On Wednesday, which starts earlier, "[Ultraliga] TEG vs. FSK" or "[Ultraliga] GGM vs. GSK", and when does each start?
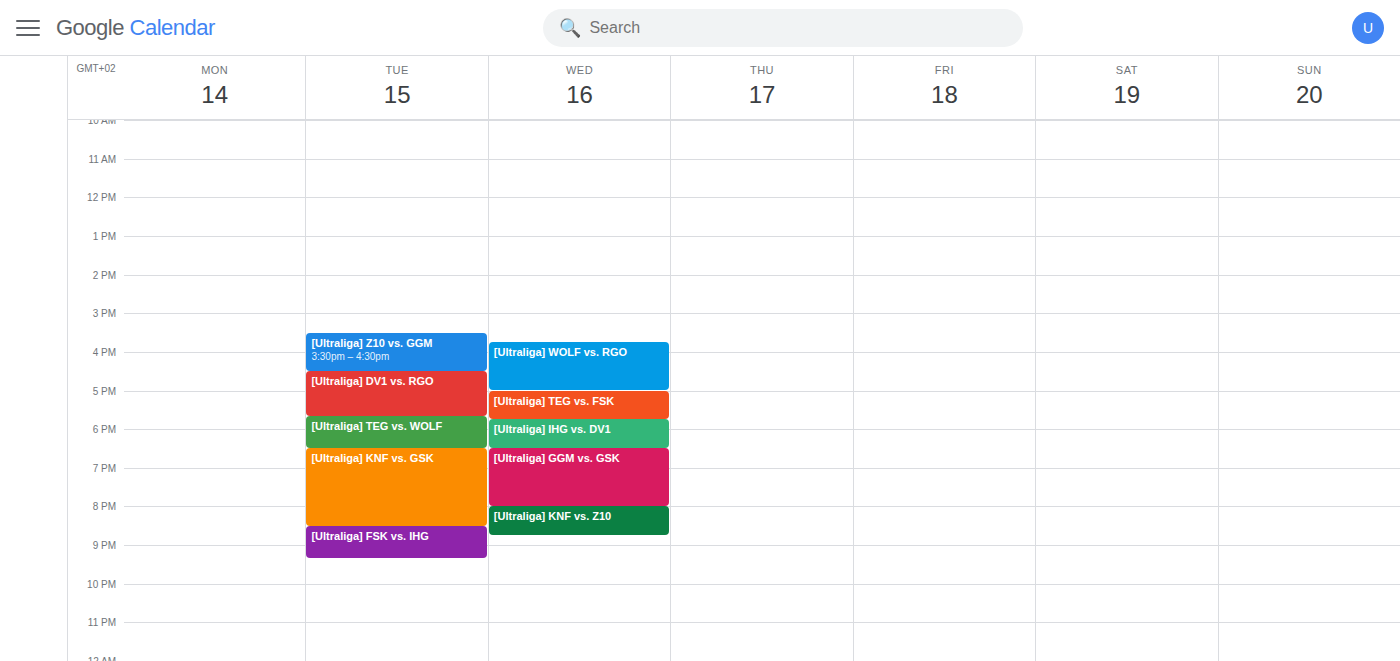
"[Ultraliga] TEG vs. FSK" 5:00 PM; "[Ultraliga] GGM vs. GSK" 6:30 PM.